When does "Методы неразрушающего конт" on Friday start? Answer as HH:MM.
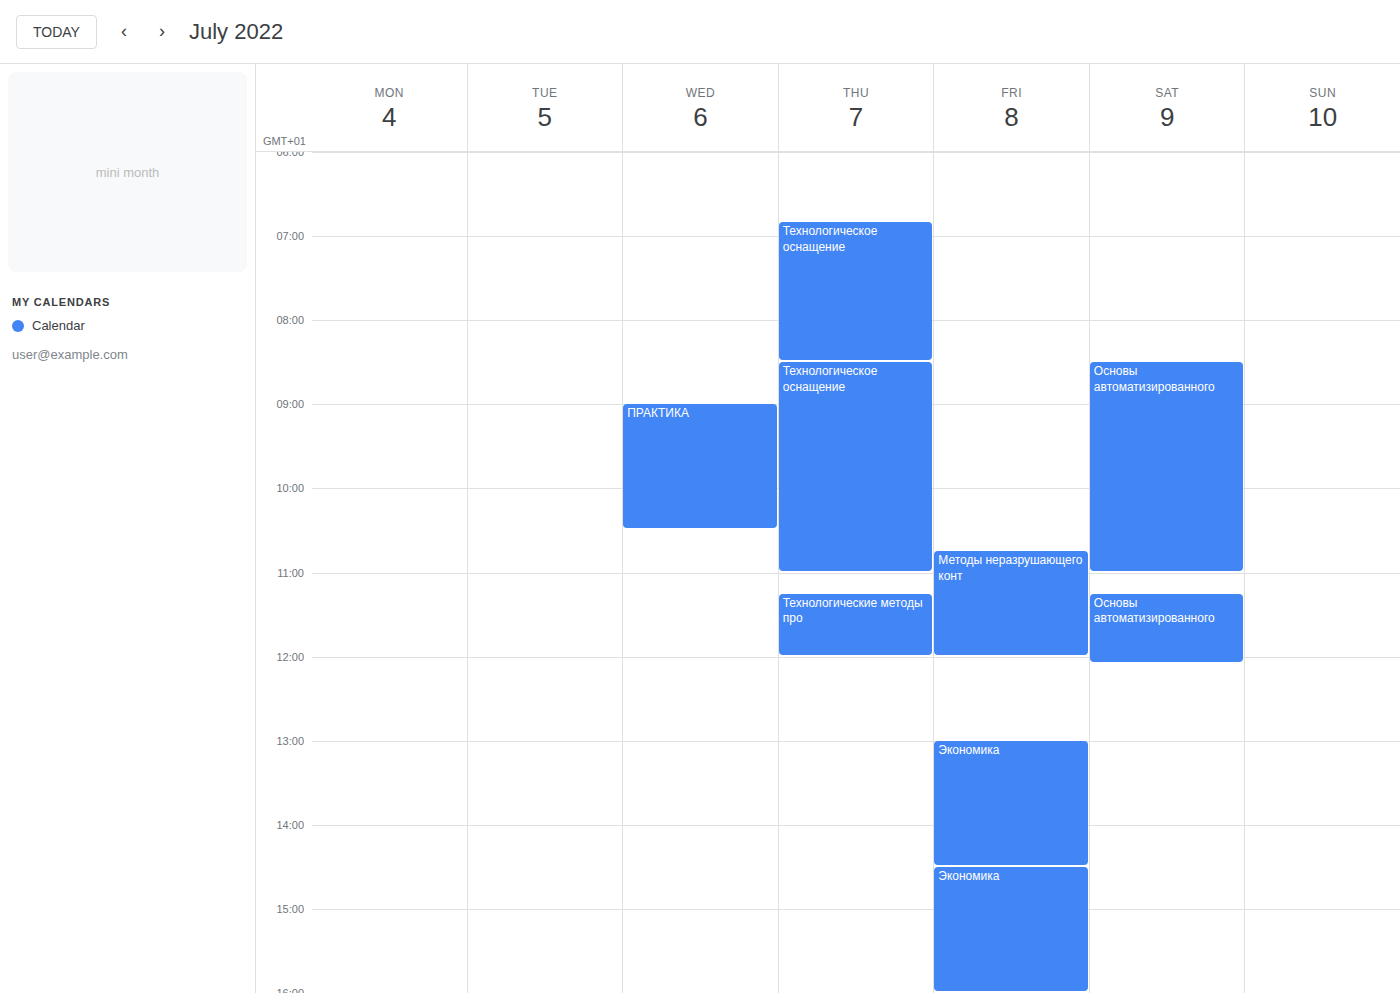
10:45